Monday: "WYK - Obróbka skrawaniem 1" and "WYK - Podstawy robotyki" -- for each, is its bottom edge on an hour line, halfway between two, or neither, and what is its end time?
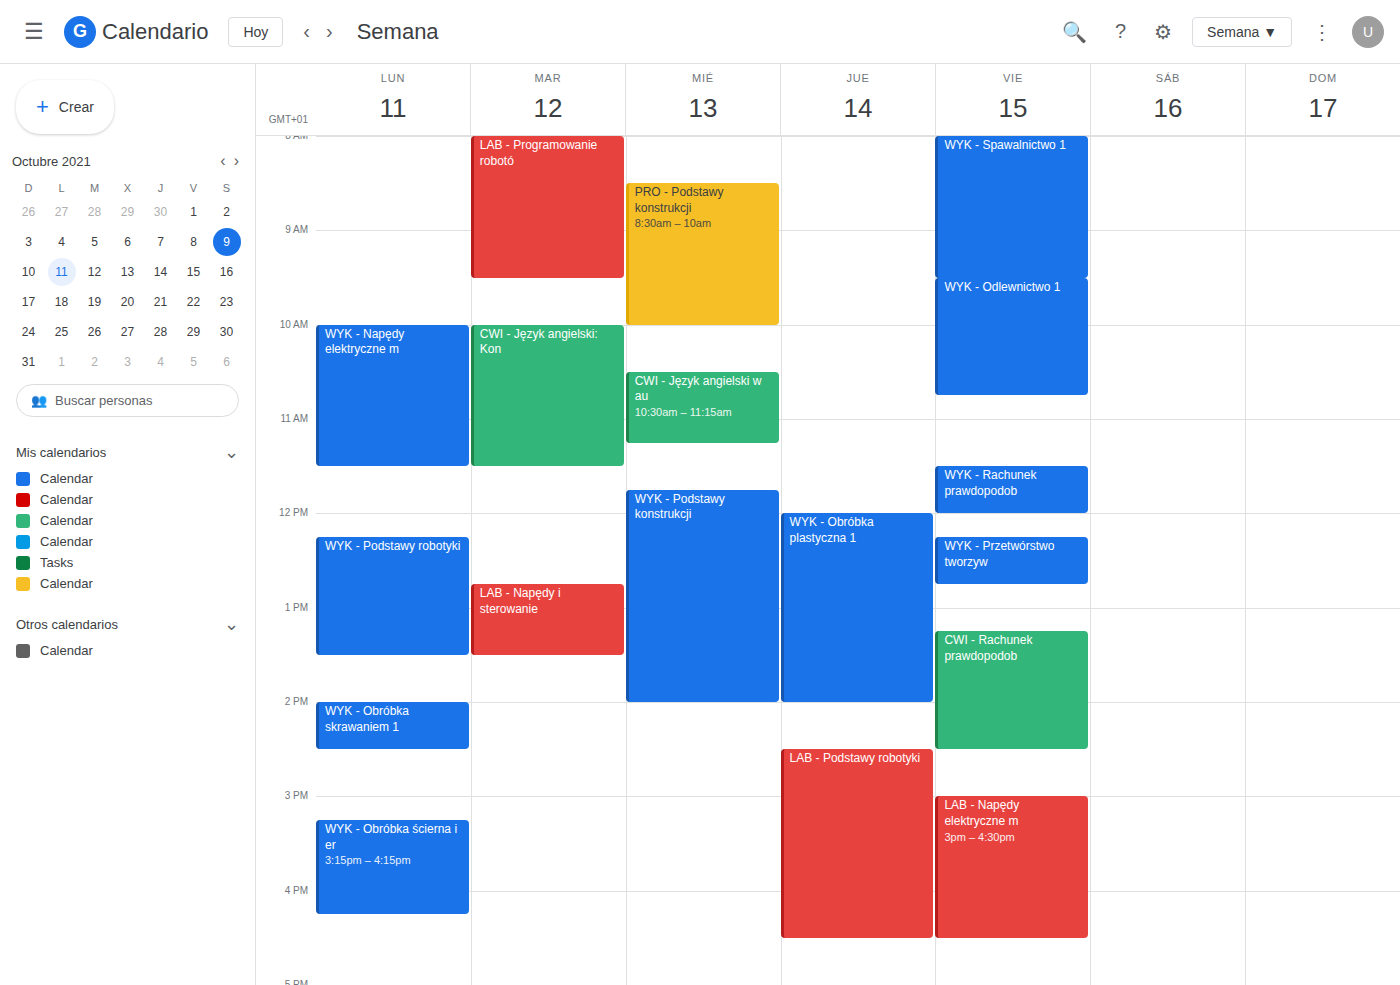
"WYK - Obróbka skrawaniem 1": 14:30, halfway between the 14:00 and 15:00 lines. "WYK - Podstawy robotyki": 13:30, halfway between the 13:00 and 14:00 lines.